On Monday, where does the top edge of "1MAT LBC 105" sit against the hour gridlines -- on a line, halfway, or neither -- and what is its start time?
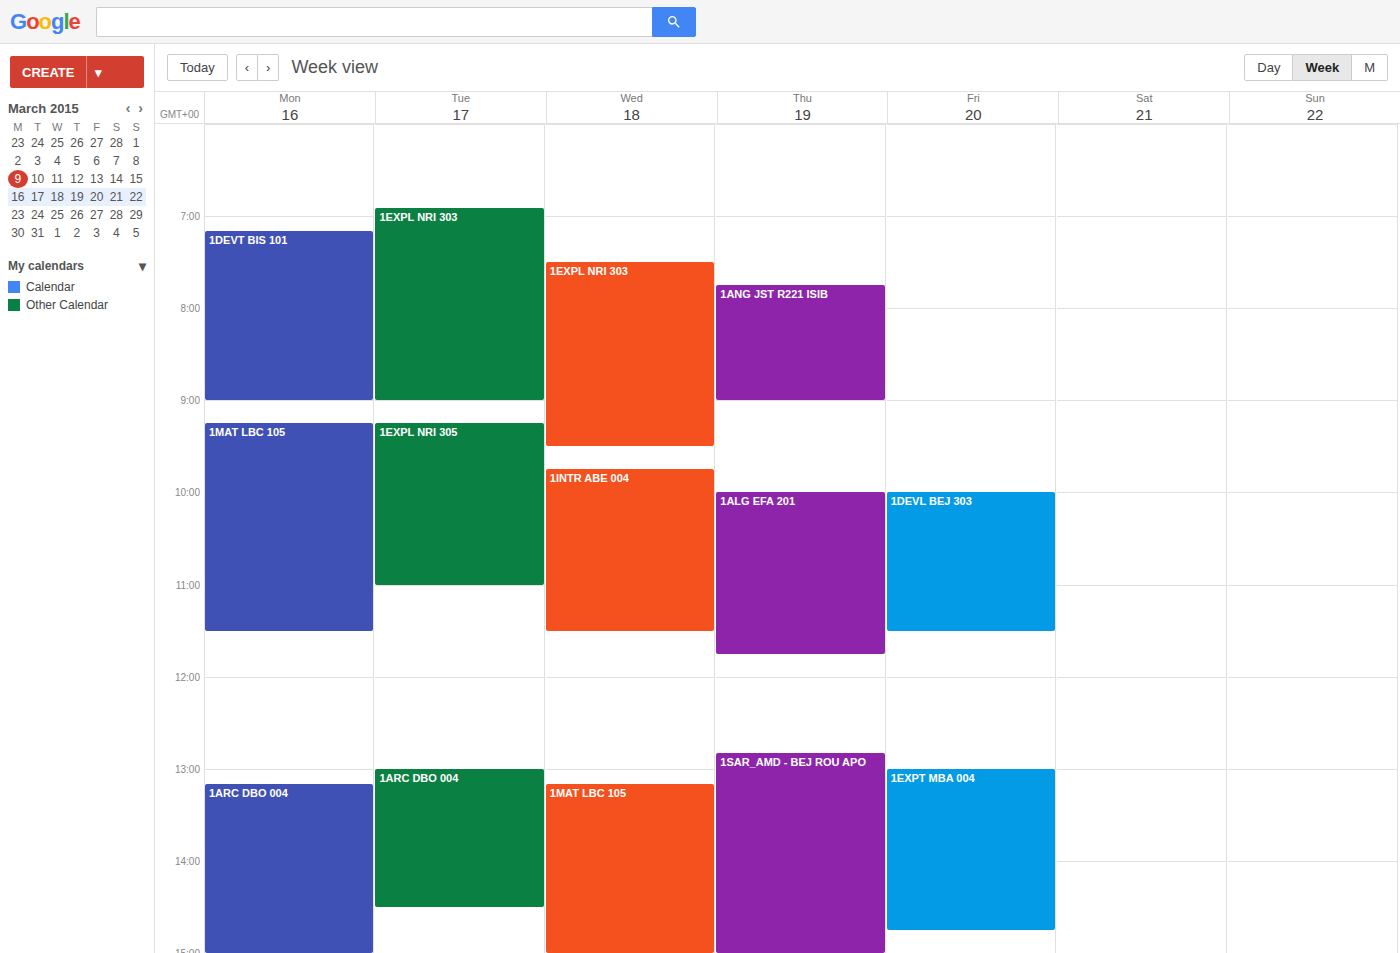
9:15 AM -- neither: a quarter of the way from the 9 AM line to the 10 AM line.